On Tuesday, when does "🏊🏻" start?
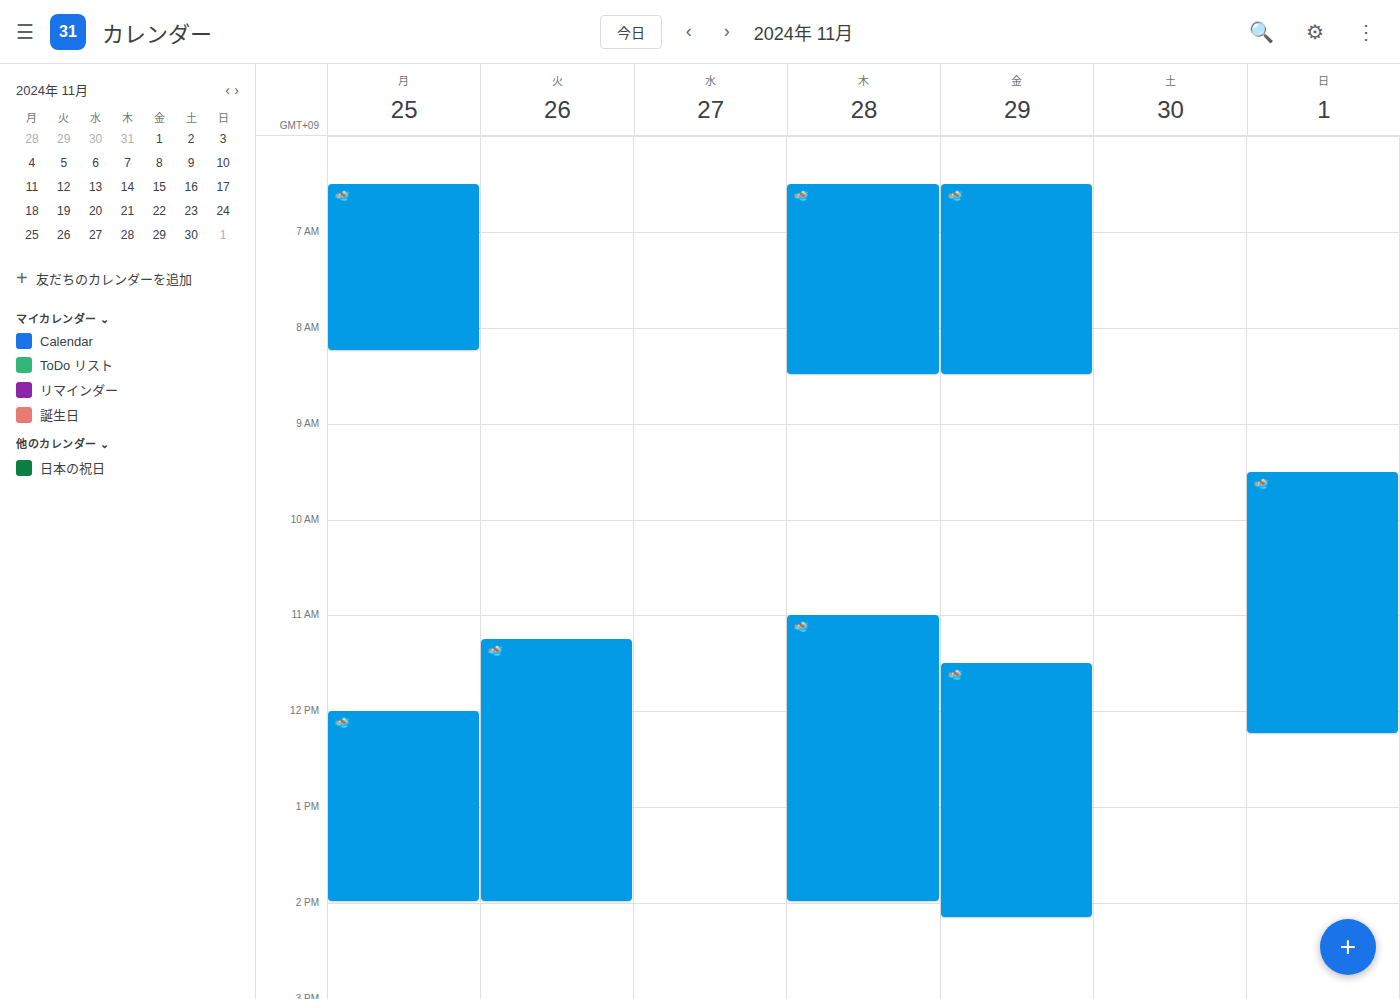
11:15